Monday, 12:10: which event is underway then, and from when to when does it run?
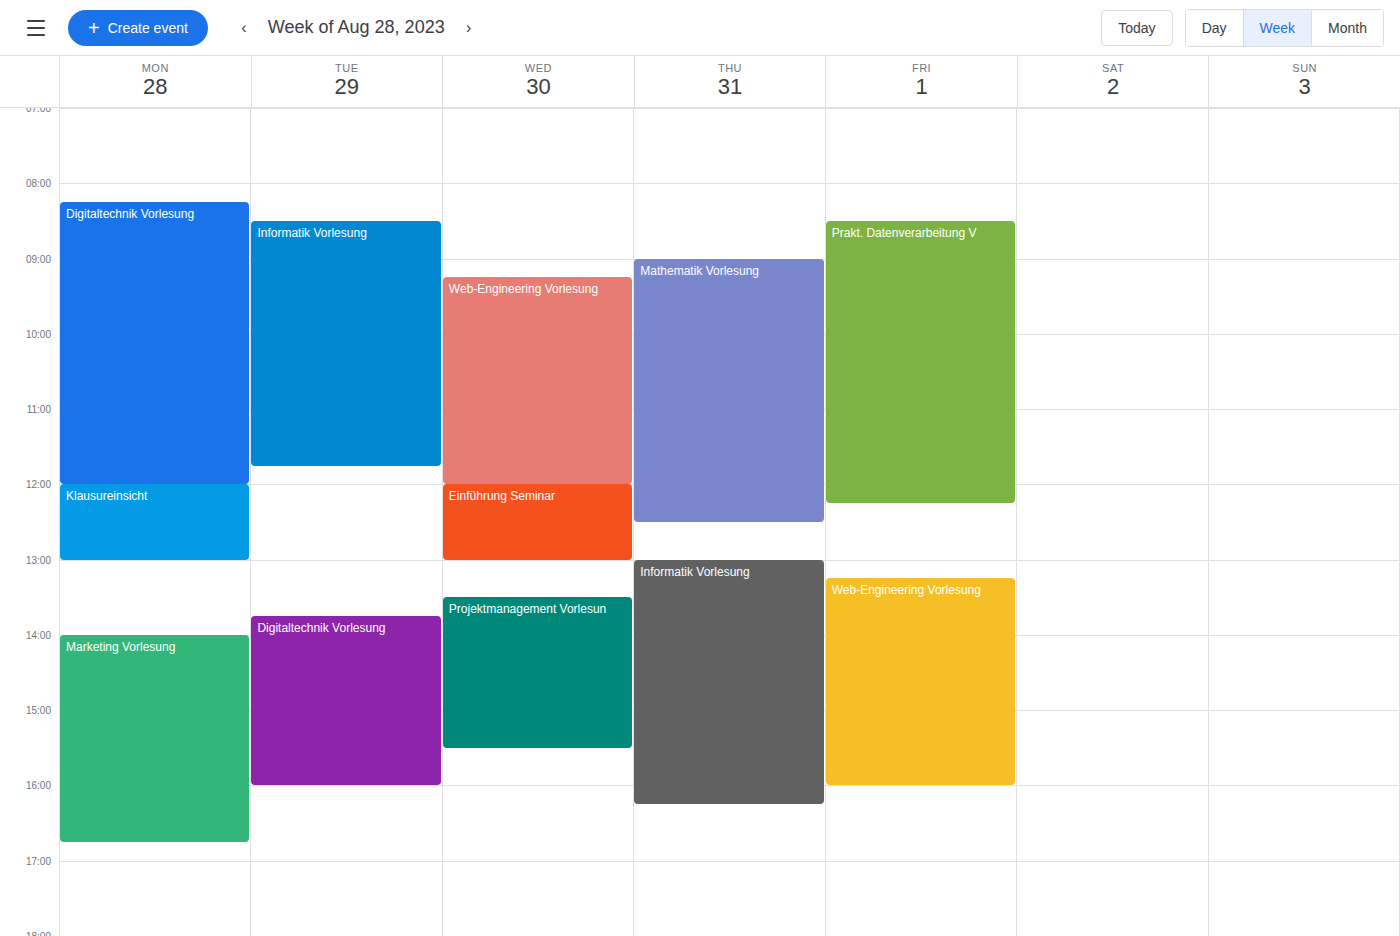
"Klausureinsicht", 12:00 to 13:00